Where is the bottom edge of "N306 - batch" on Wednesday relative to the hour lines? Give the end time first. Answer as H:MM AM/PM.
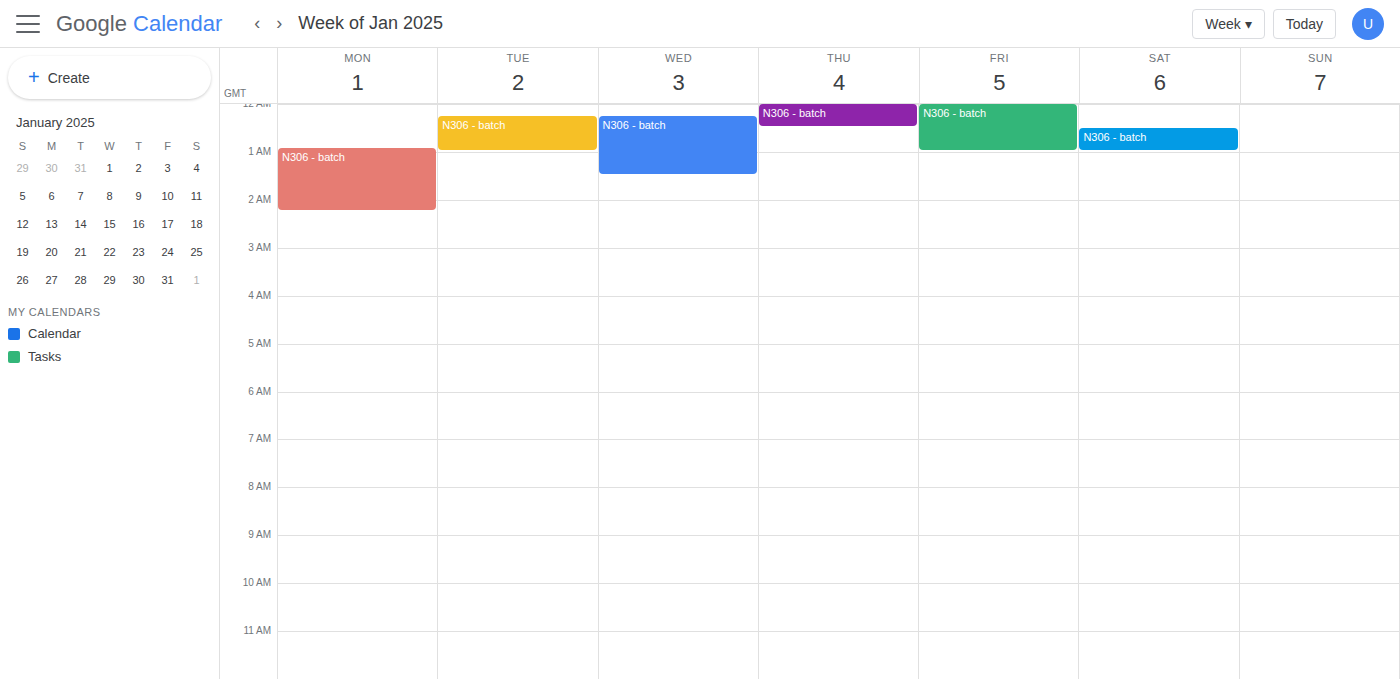
1:30 AM -- halfway between the 1 AM and 2 AM lines.